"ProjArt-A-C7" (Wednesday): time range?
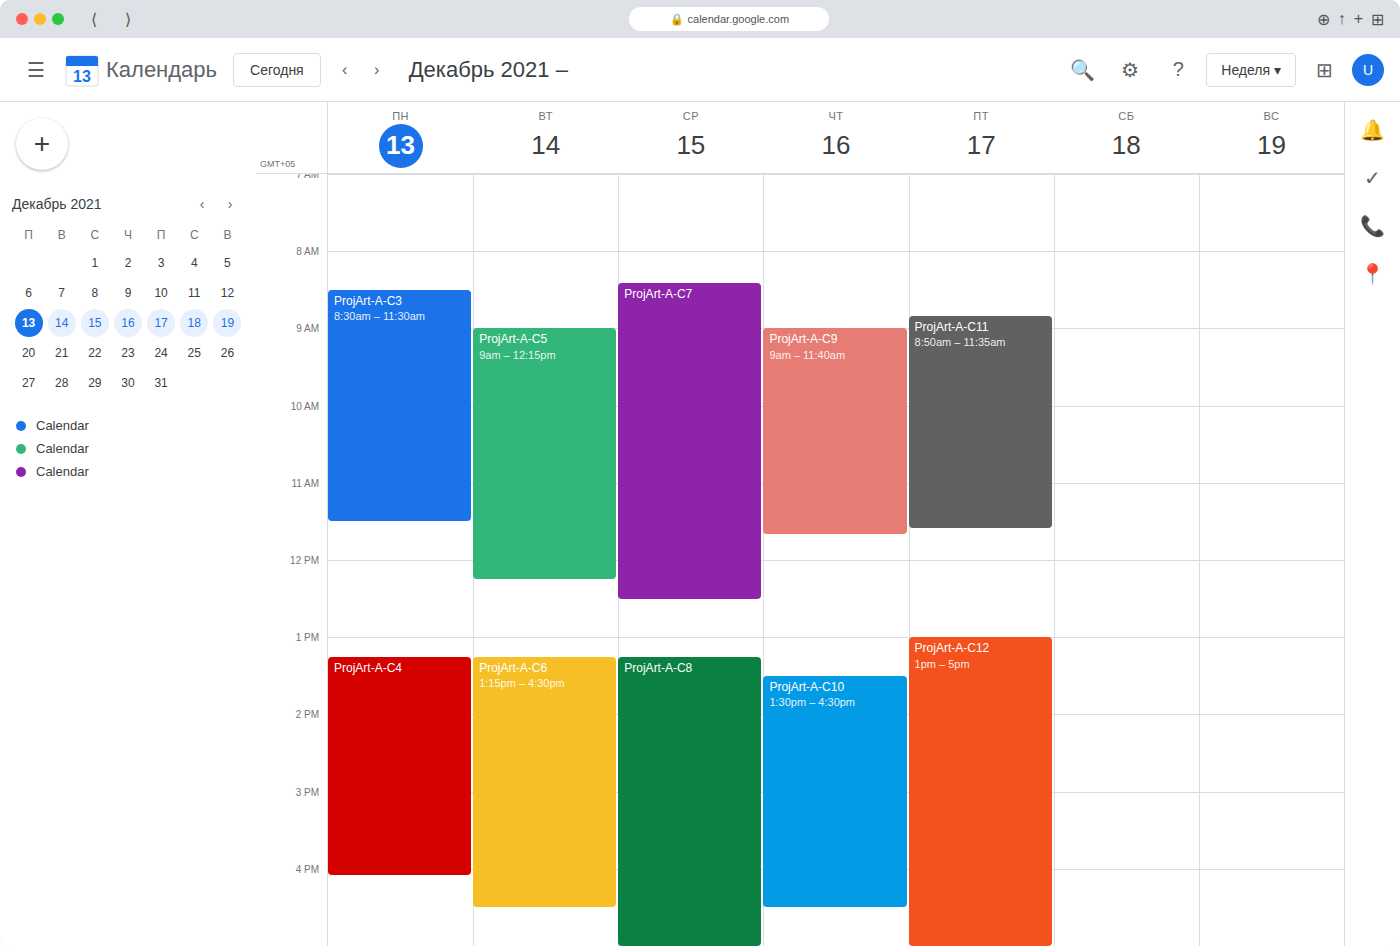
8:25 AM to 12:30 PM